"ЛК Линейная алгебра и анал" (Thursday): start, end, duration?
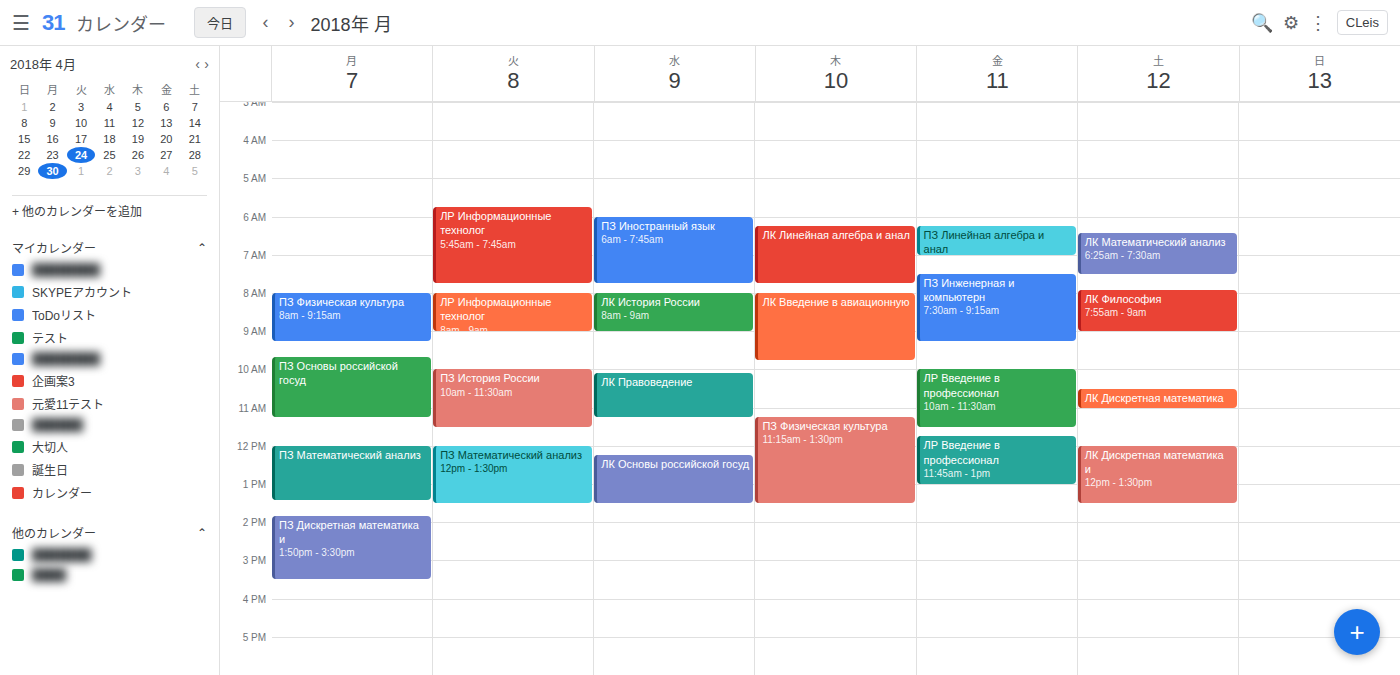
6:15 AM to 7:45 AM, 1 hour 30 minutes